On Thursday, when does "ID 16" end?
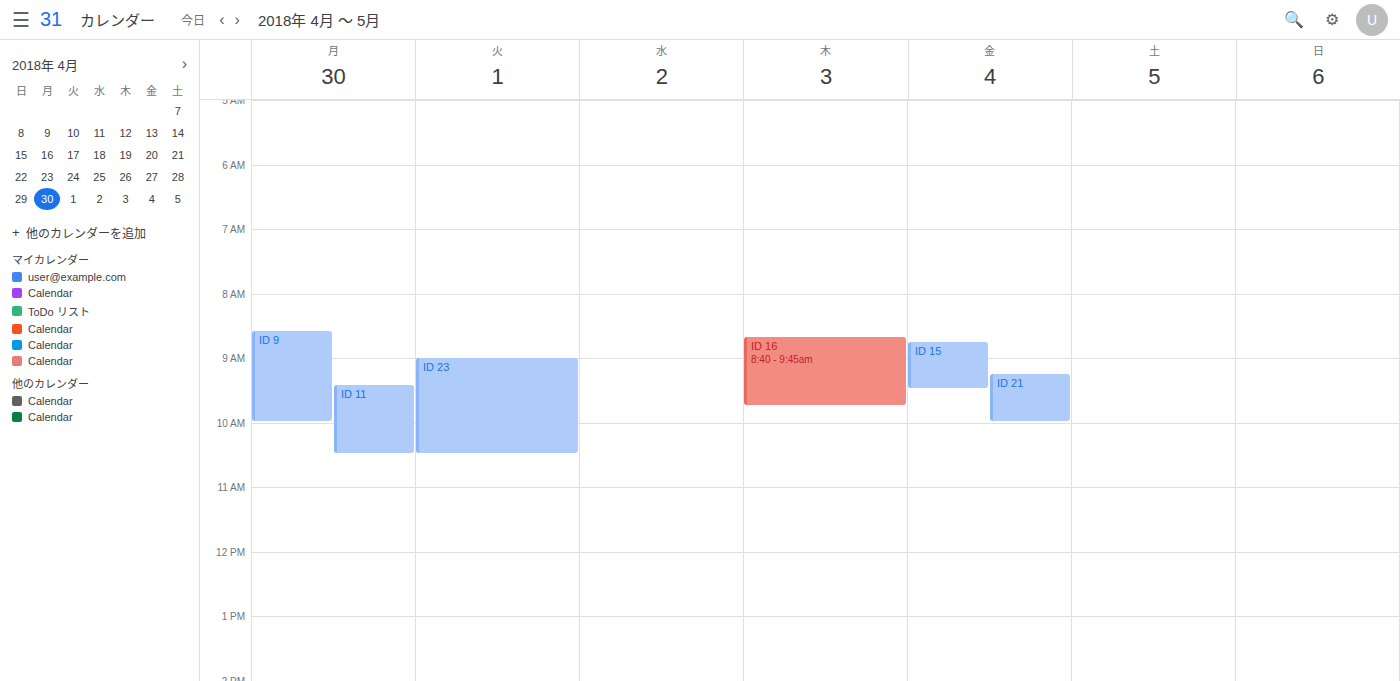
9:45 AM